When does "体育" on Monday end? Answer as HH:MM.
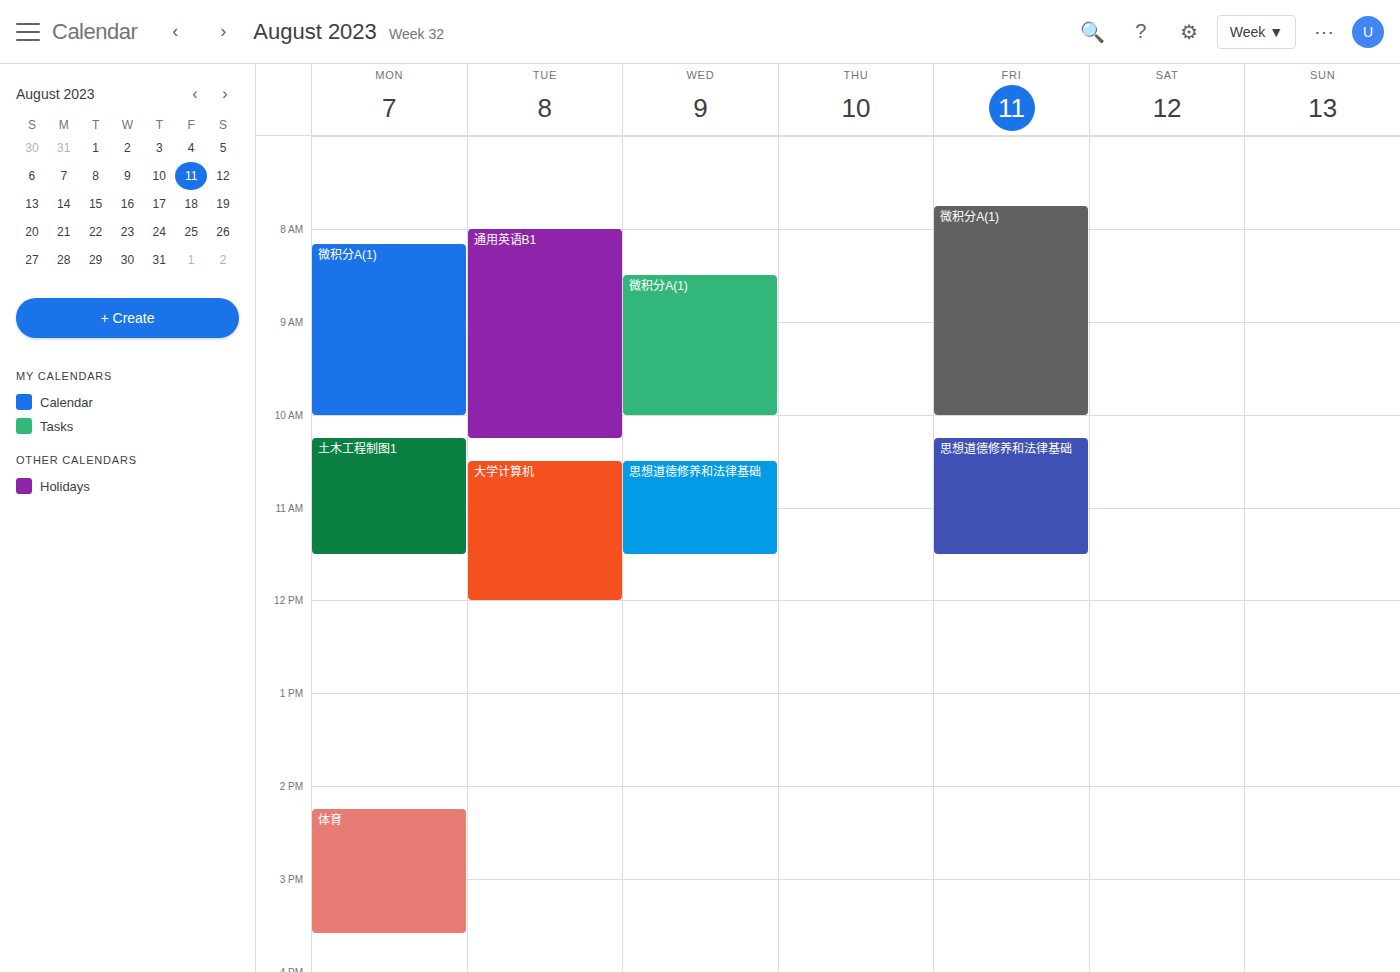
15:35